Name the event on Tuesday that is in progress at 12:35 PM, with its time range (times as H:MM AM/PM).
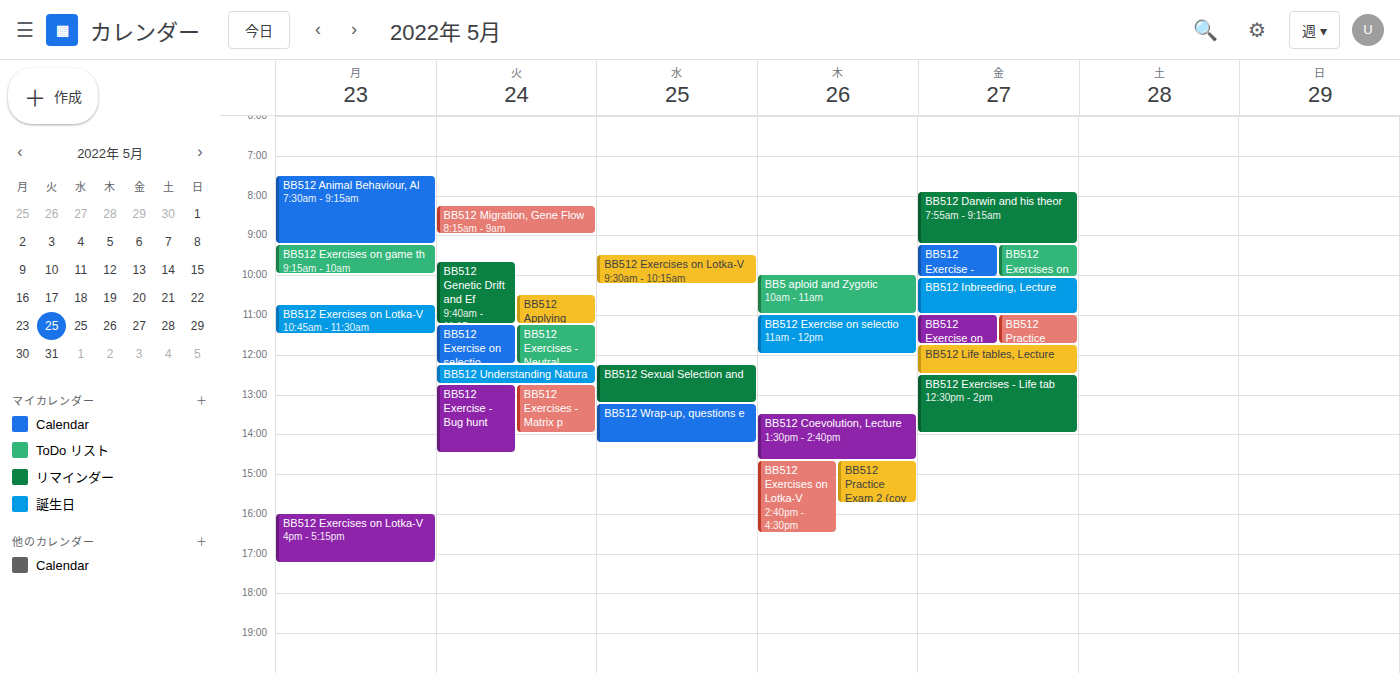
"BB512 Understanding Natura", 12:15 PM to 12:45 PM